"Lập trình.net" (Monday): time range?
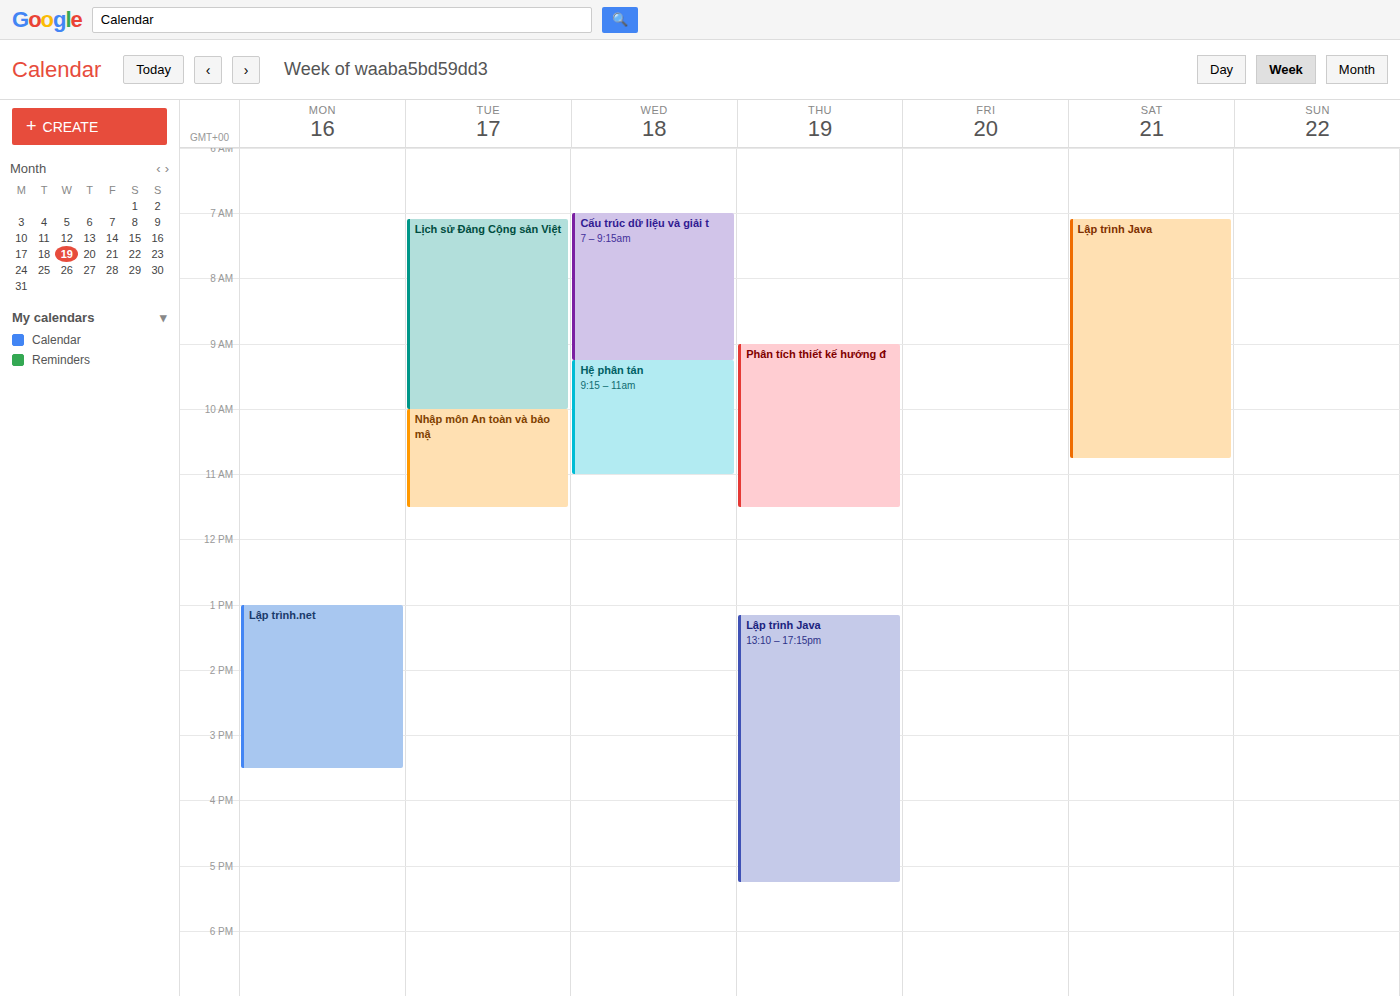
1:00 PM to 3:30 PM